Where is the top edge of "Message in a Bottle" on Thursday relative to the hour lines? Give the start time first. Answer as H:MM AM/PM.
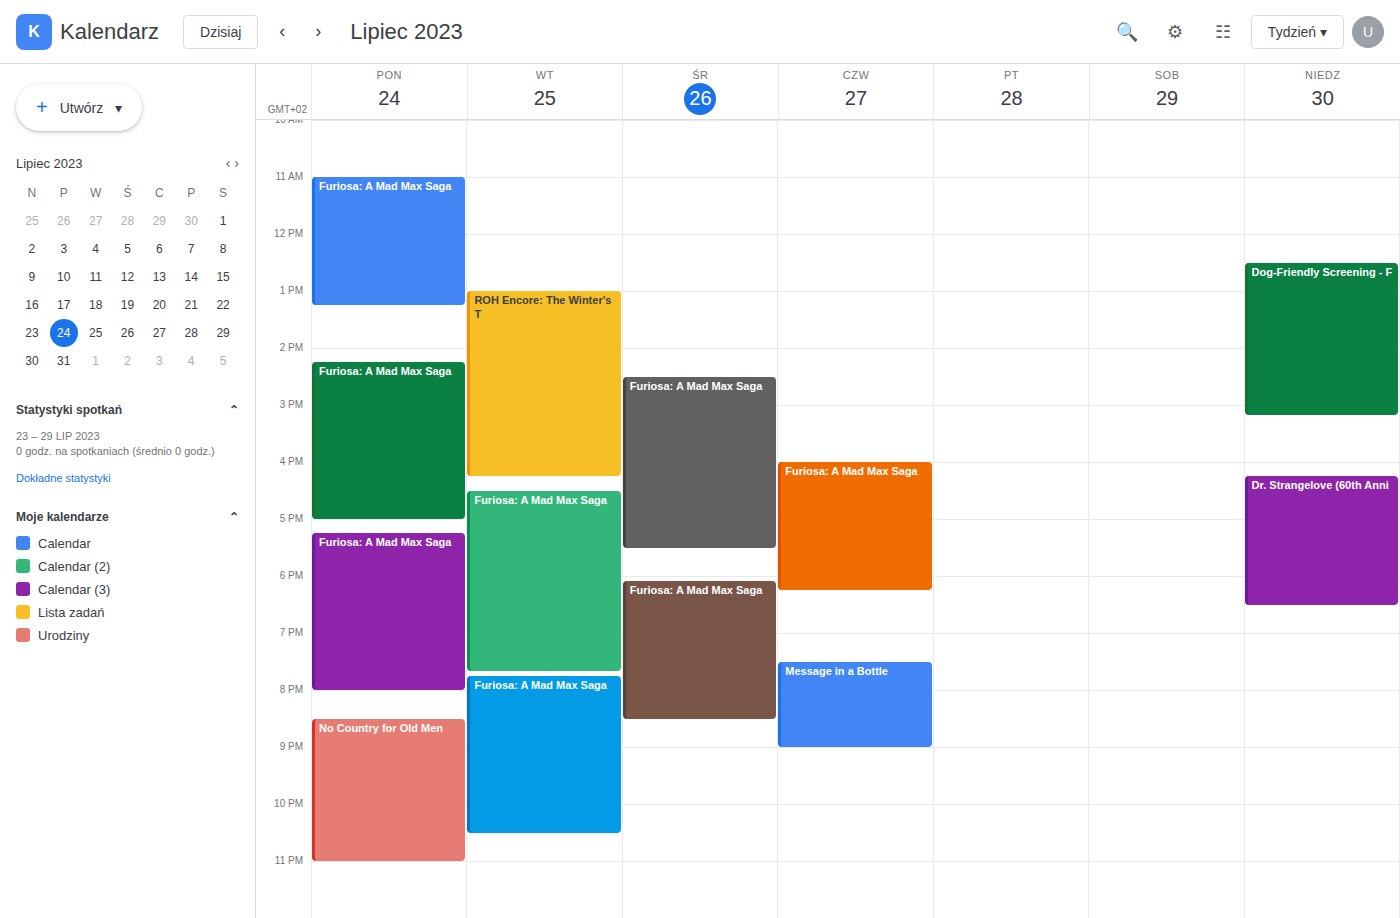
7:30 PM -- halfway between the 7 PM and 8 PM lines.